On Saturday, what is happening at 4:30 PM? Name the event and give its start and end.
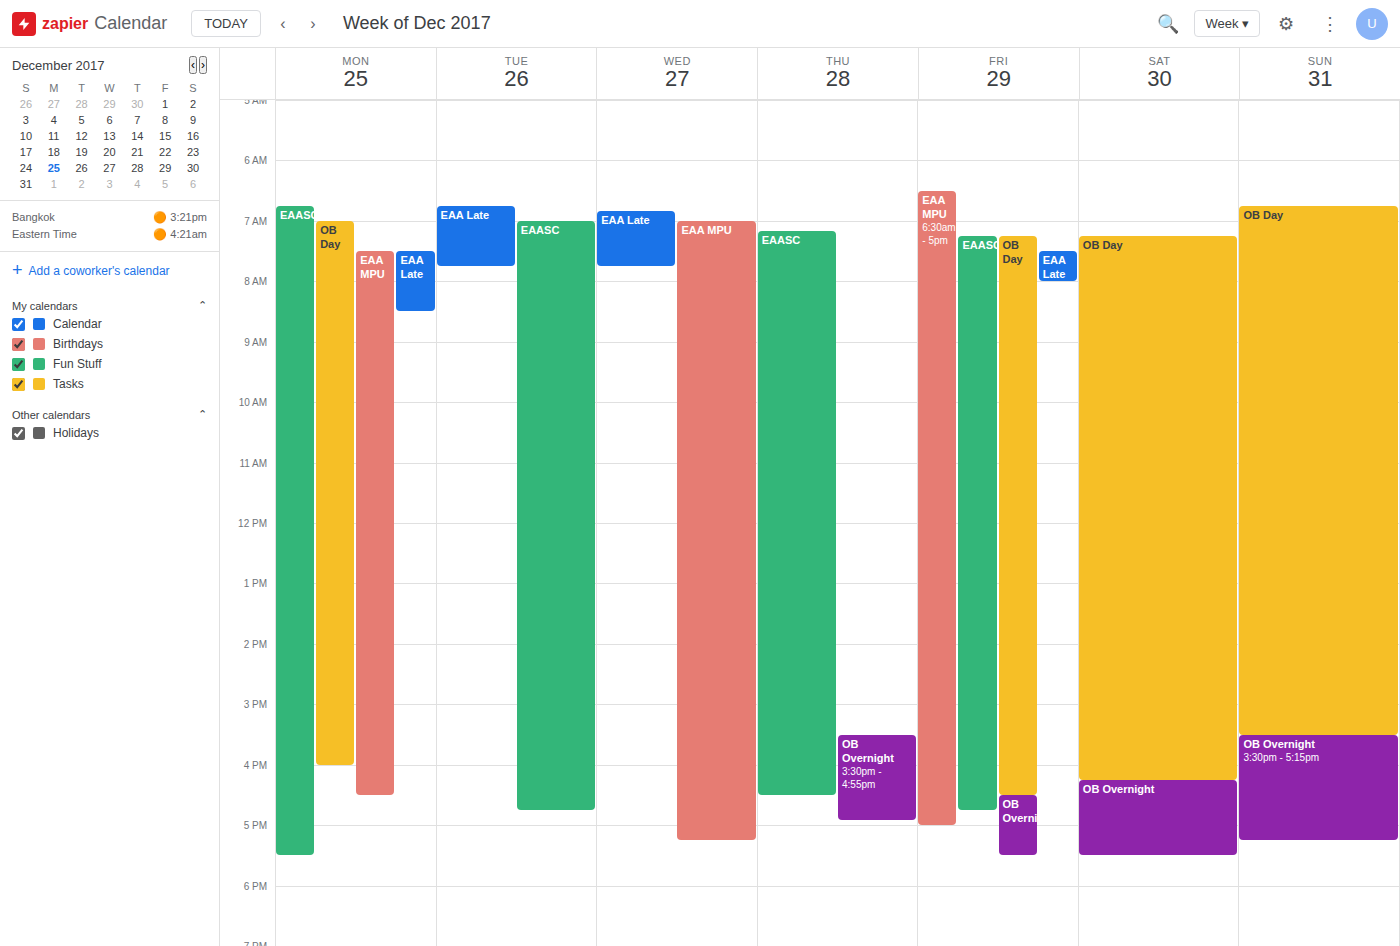
"OB Overnight", 4:15 PM to 5:30 PM